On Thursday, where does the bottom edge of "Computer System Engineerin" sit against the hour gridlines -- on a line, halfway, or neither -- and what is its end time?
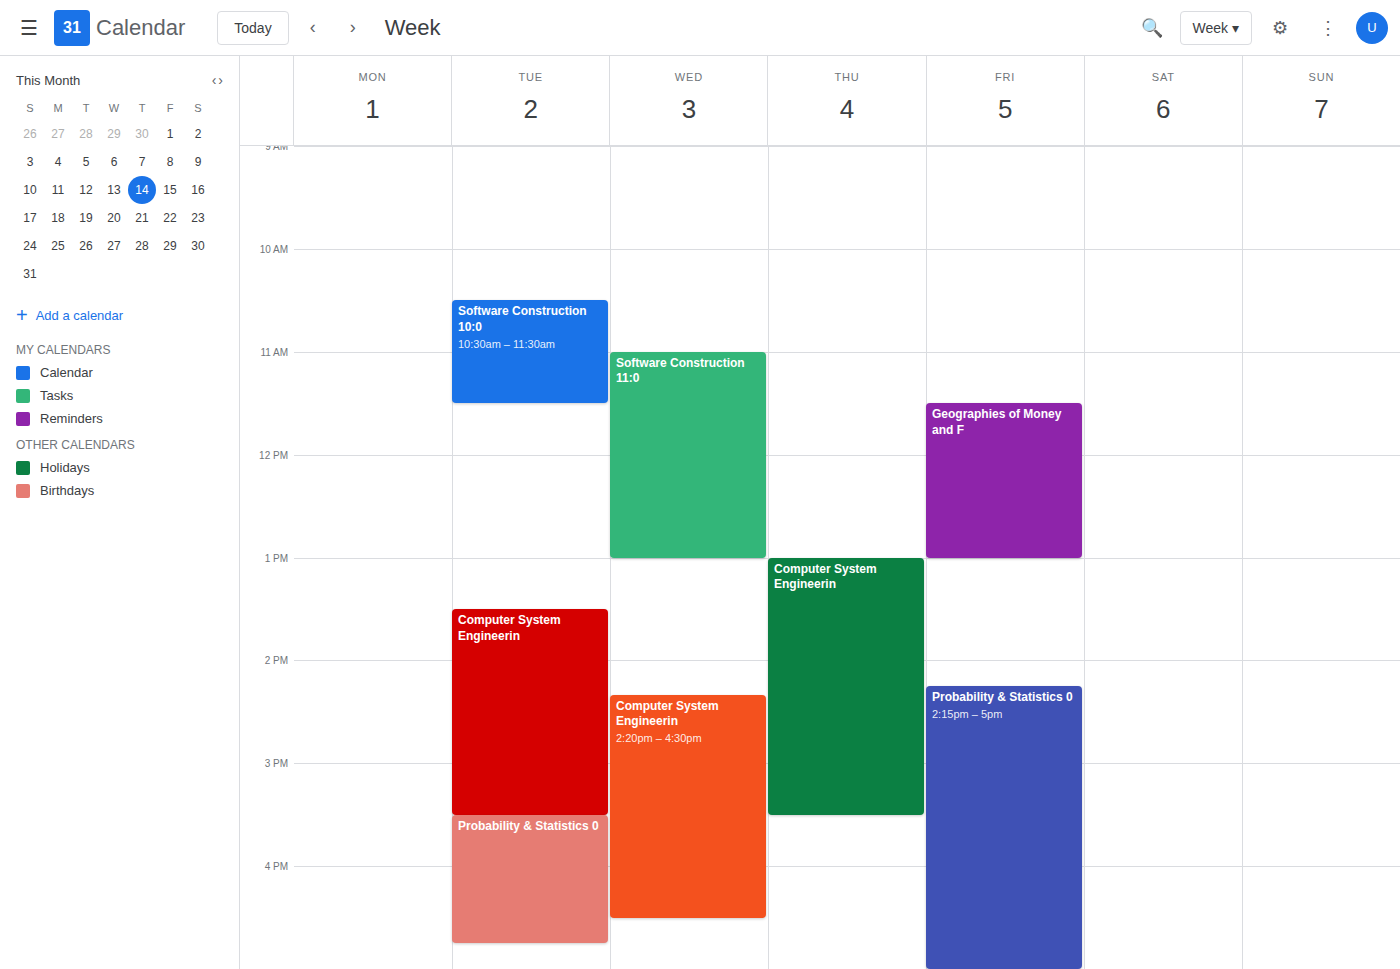
3:30 PM -- halfway between the 3 PM and 4 PM lines.